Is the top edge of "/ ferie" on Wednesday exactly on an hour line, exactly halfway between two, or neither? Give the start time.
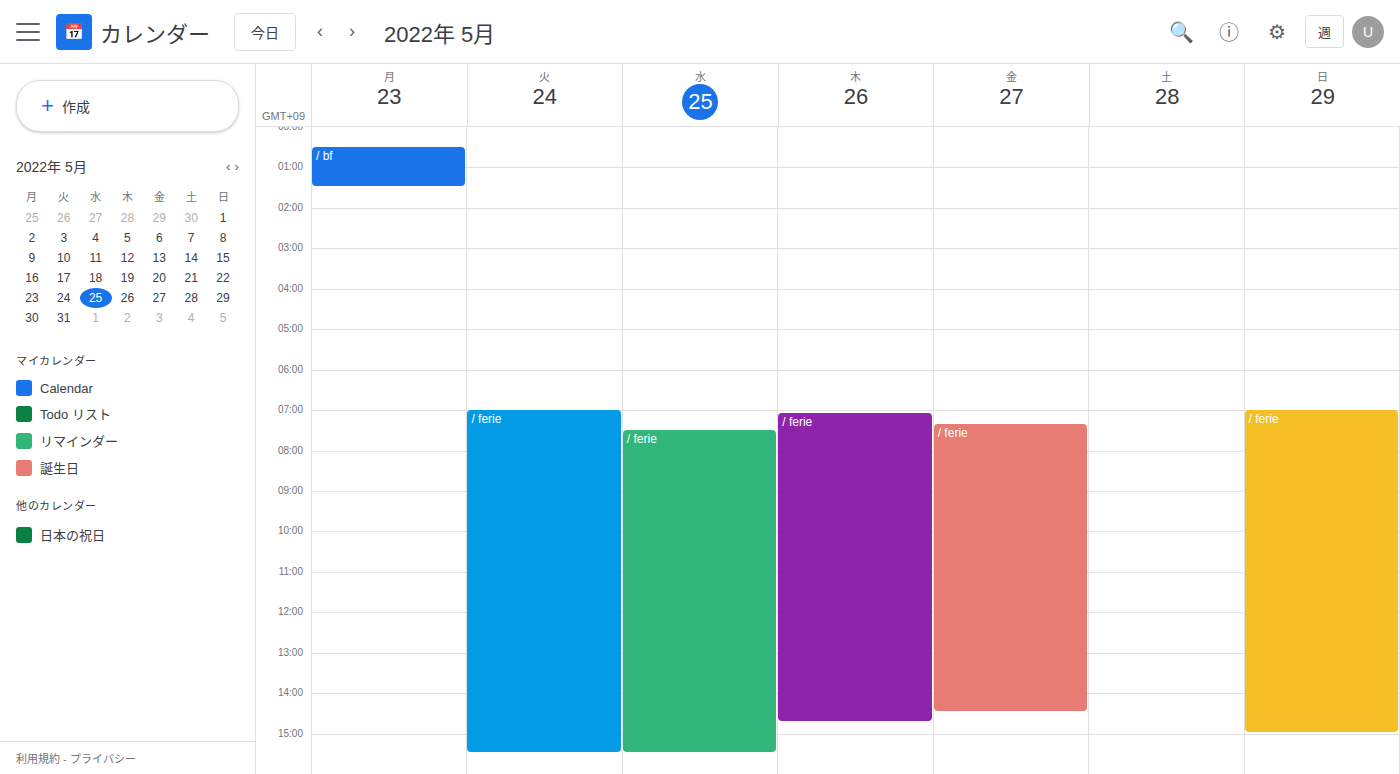
7:30 AM -- halfway between the 7 AM and 8 AM lines.